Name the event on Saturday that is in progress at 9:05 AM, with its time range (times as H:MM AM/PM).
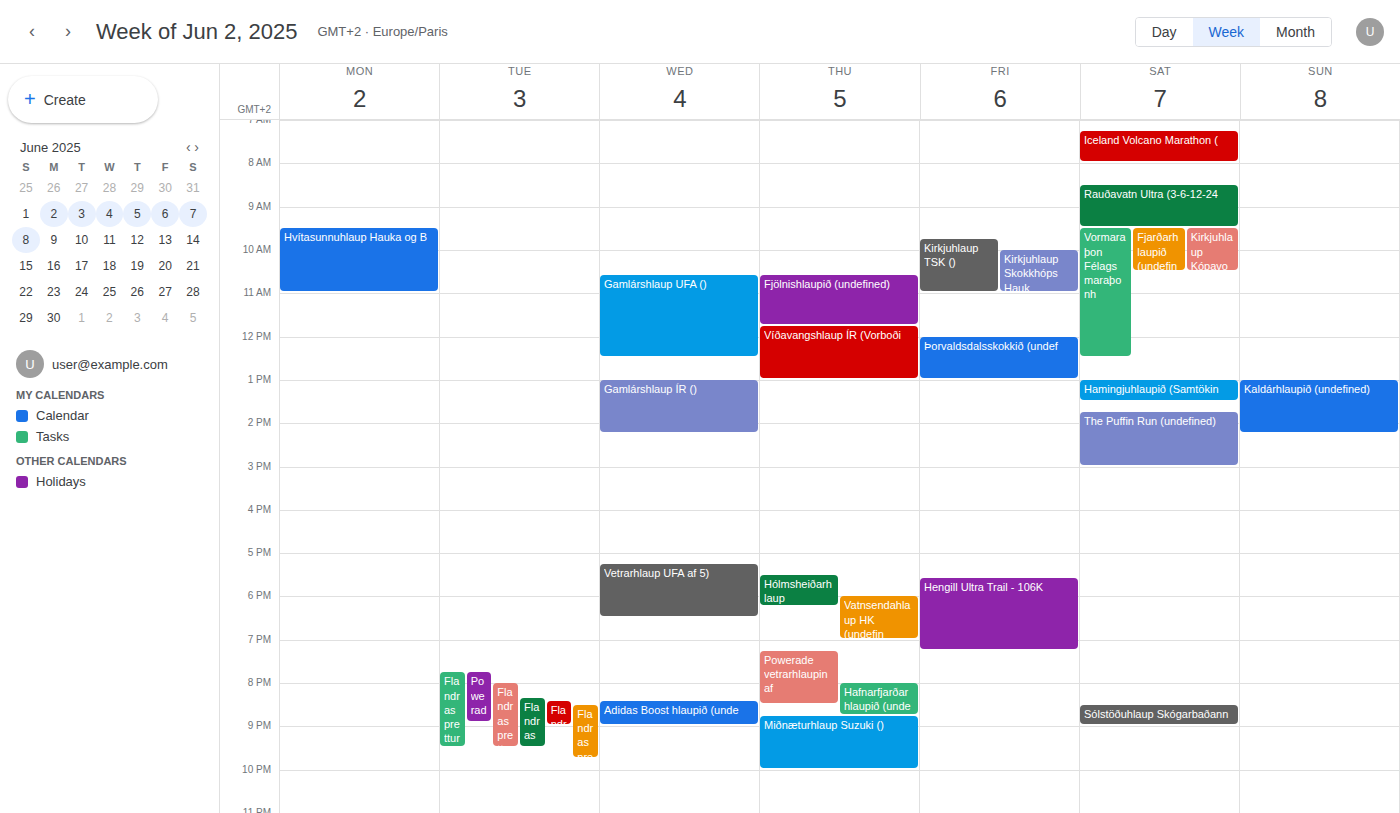
"Rauðavatn Ultra (3-6-12-24", 8:30 AM to 9:30 AM